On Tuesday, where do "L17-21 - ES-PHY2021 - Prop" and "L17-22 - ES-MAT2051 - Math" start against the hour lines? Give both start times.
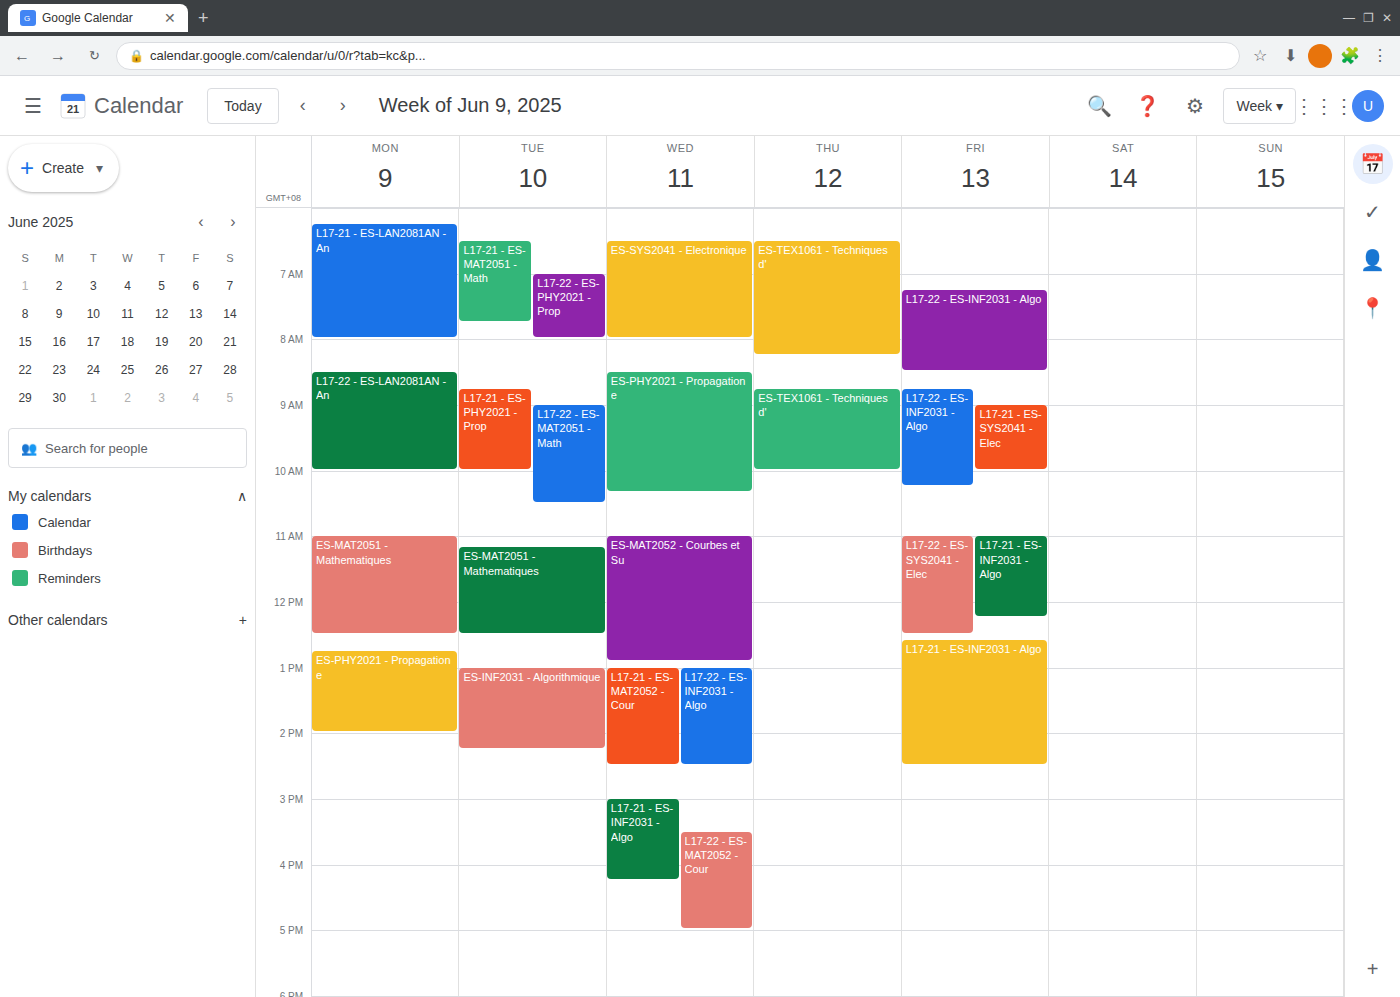
"L17-21 - ES-PHY2021 - Prop": 8:45 AM, neither: three quarters of the way from the 8 AM line to the 9 AM line. "L17-22 - ES-MAT2051 - Math": 9:00 AM, exactly on the 9 AM line.